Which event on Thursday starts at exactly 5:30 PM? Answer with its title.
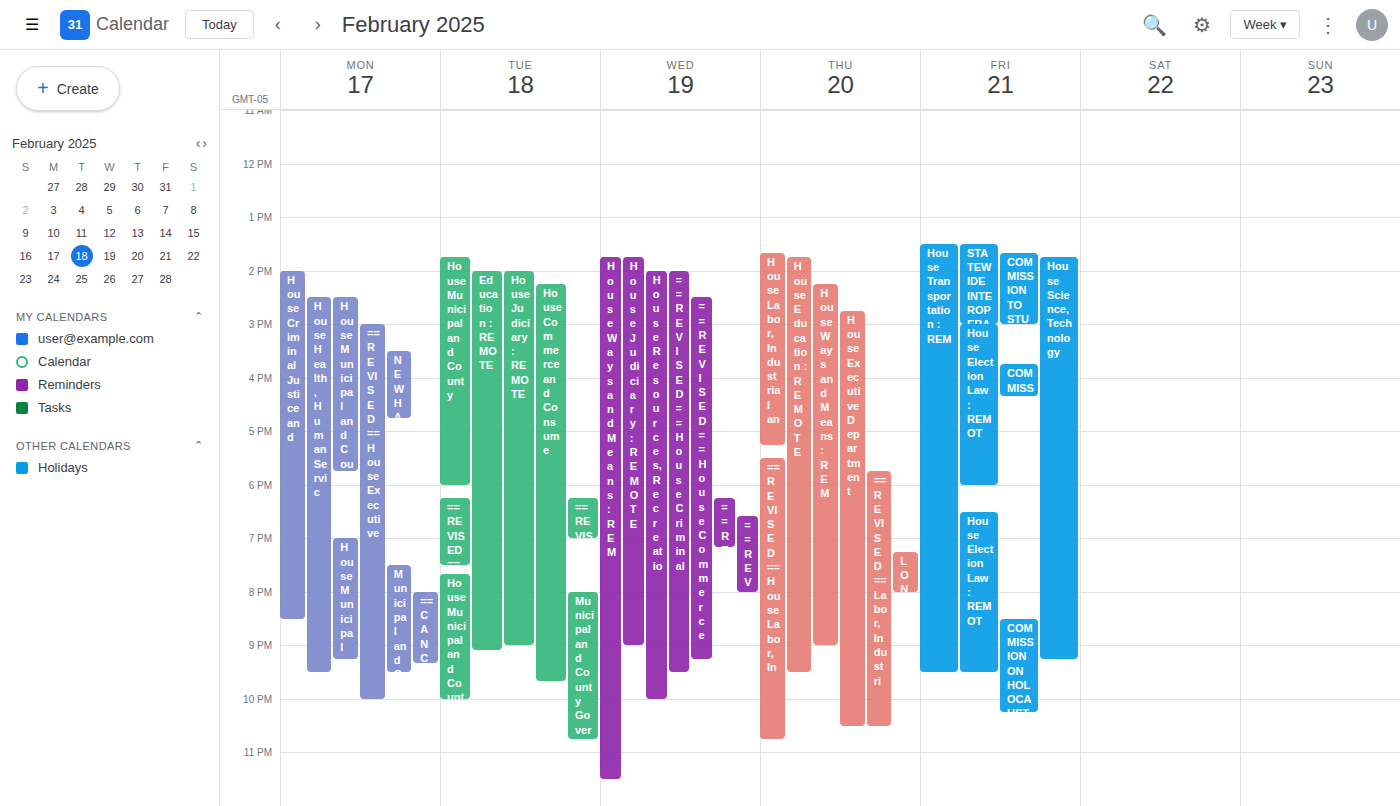
"==REVISED==House Labor, In"